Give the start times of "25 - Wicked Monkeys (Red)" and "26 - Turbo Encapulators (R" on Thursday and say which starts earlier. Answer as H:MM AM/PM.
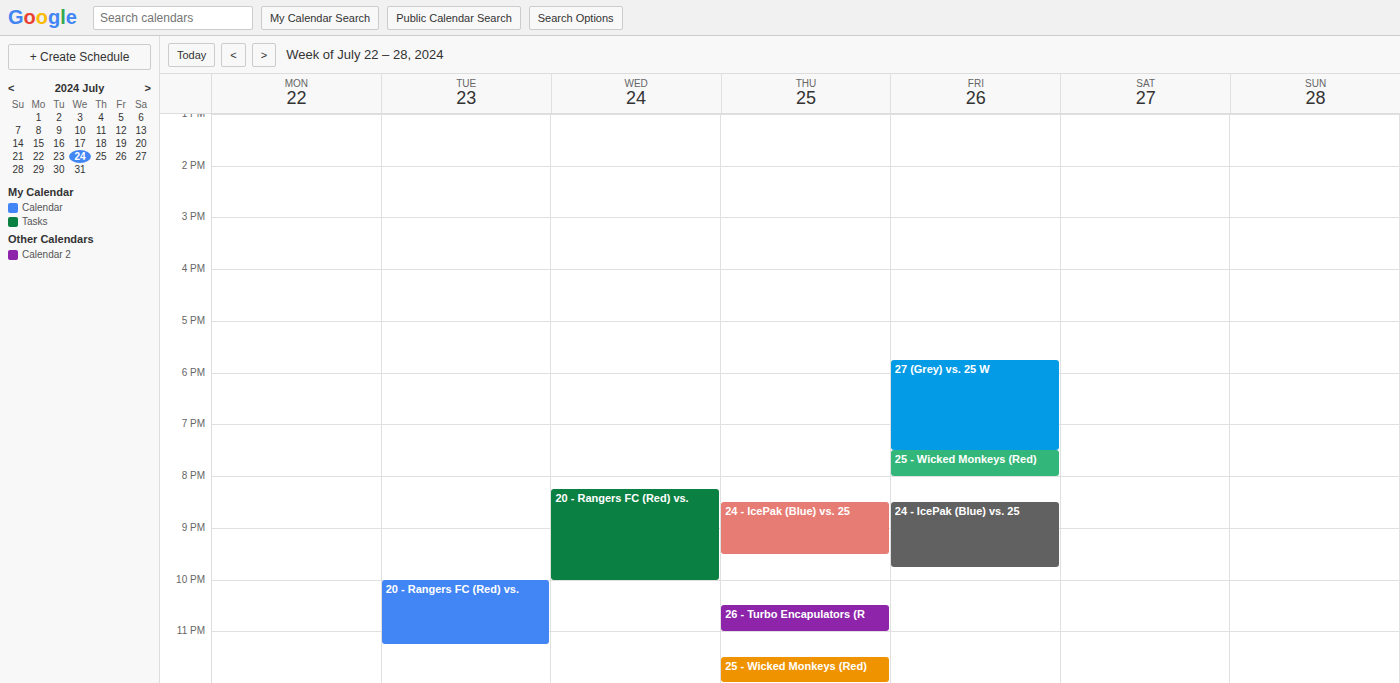
"26 - Turbo Encapulators (R" 10:30 PM; "25 - Wicked Monkeys (Red)" 11:30 PM.